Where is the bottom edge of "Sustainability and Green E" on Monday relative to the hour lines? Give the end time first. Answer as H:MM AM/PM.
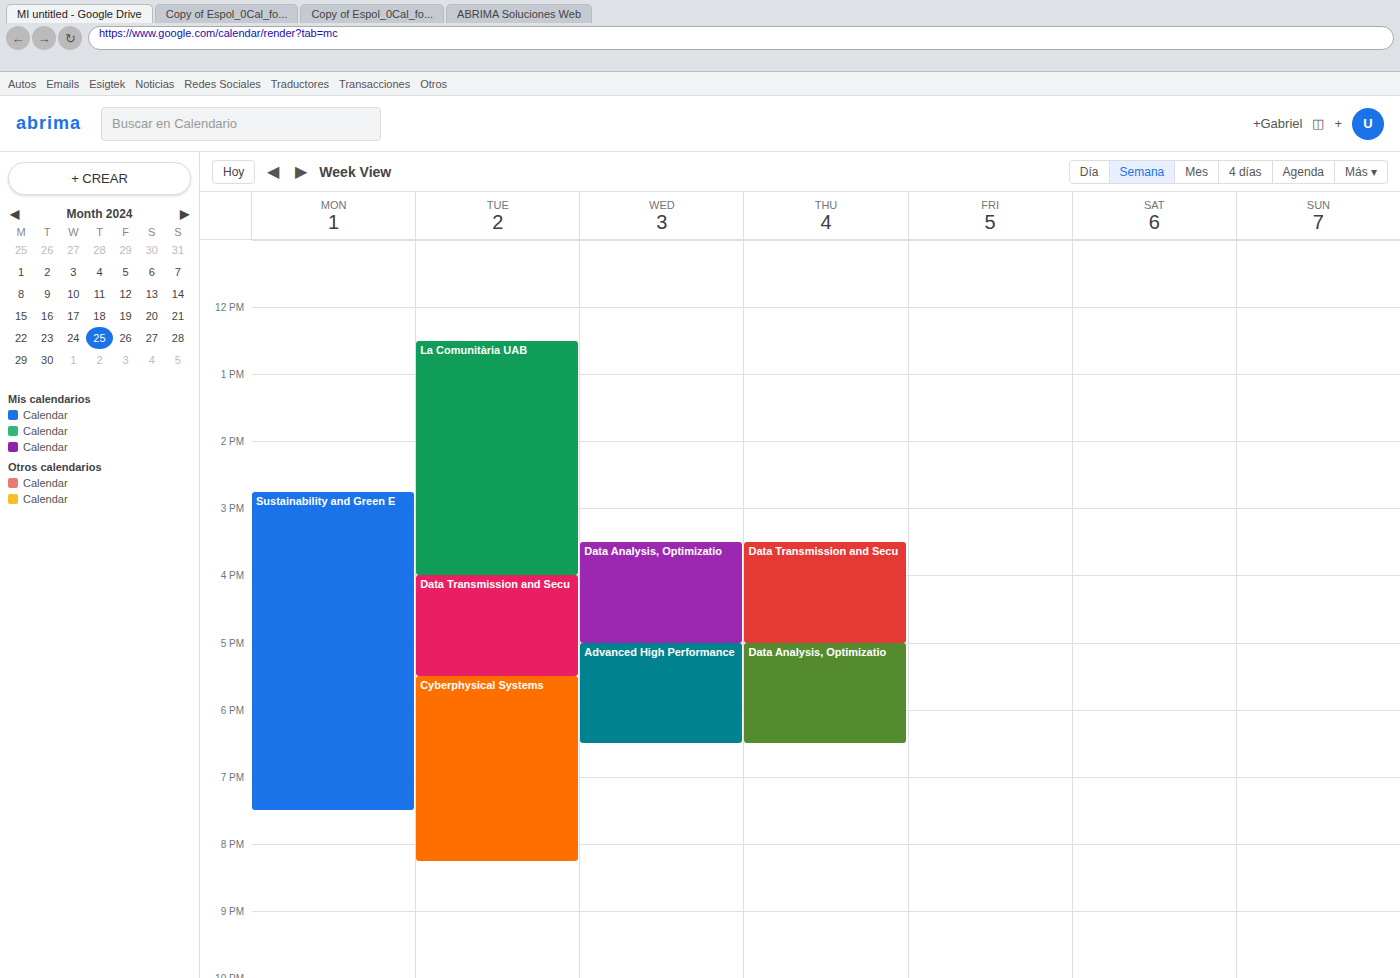
7:30 PM -- halfway between the 7 PM and 8 PM lines.